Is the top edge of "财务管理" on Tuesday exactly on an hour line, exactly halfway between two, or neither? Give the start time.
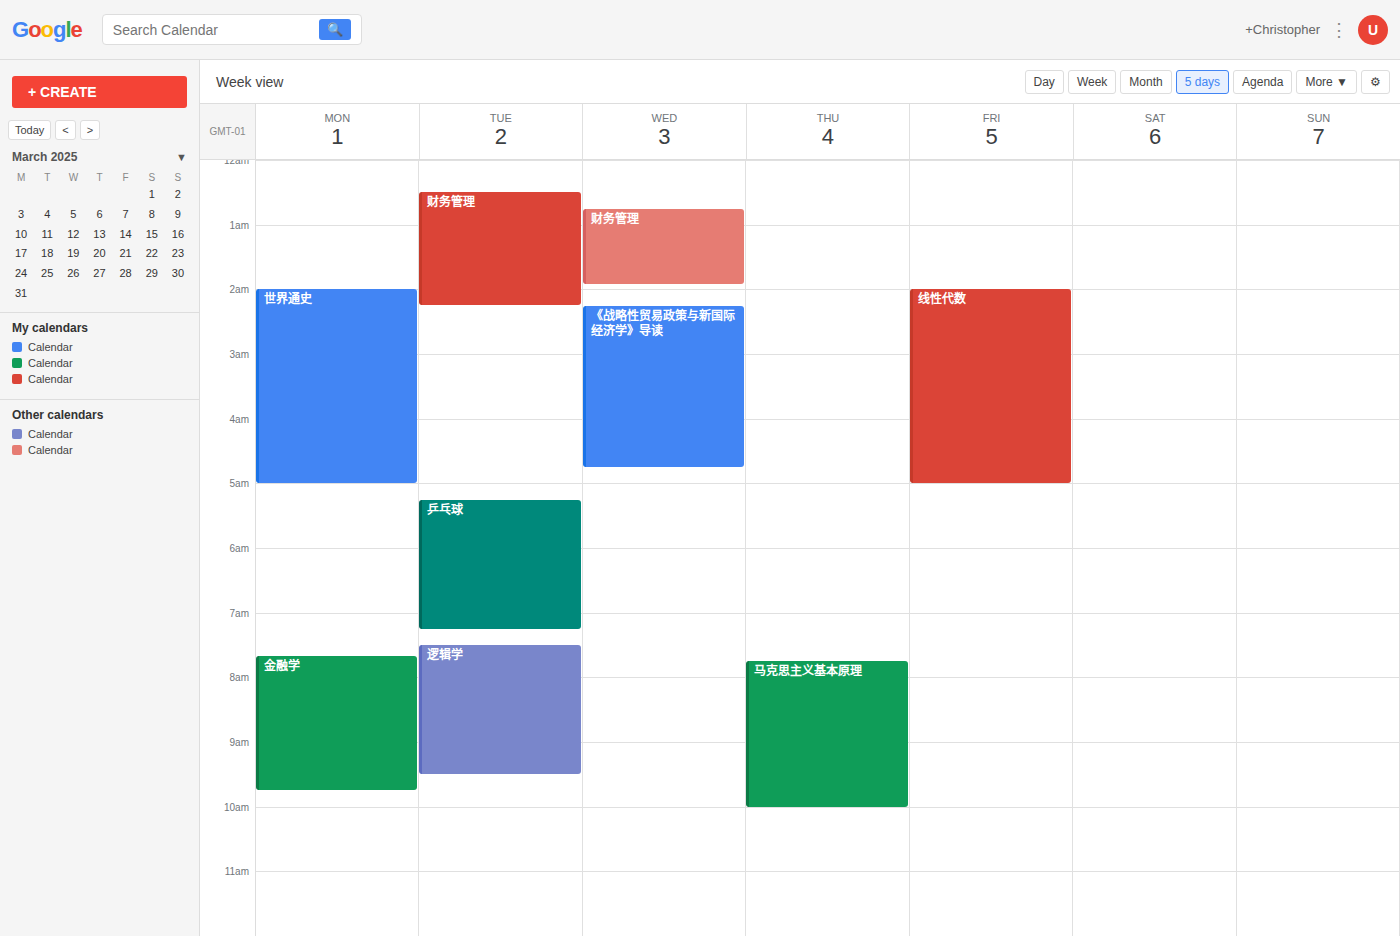
00:30 -- halfway between the 00:00 and 01:00 lines.